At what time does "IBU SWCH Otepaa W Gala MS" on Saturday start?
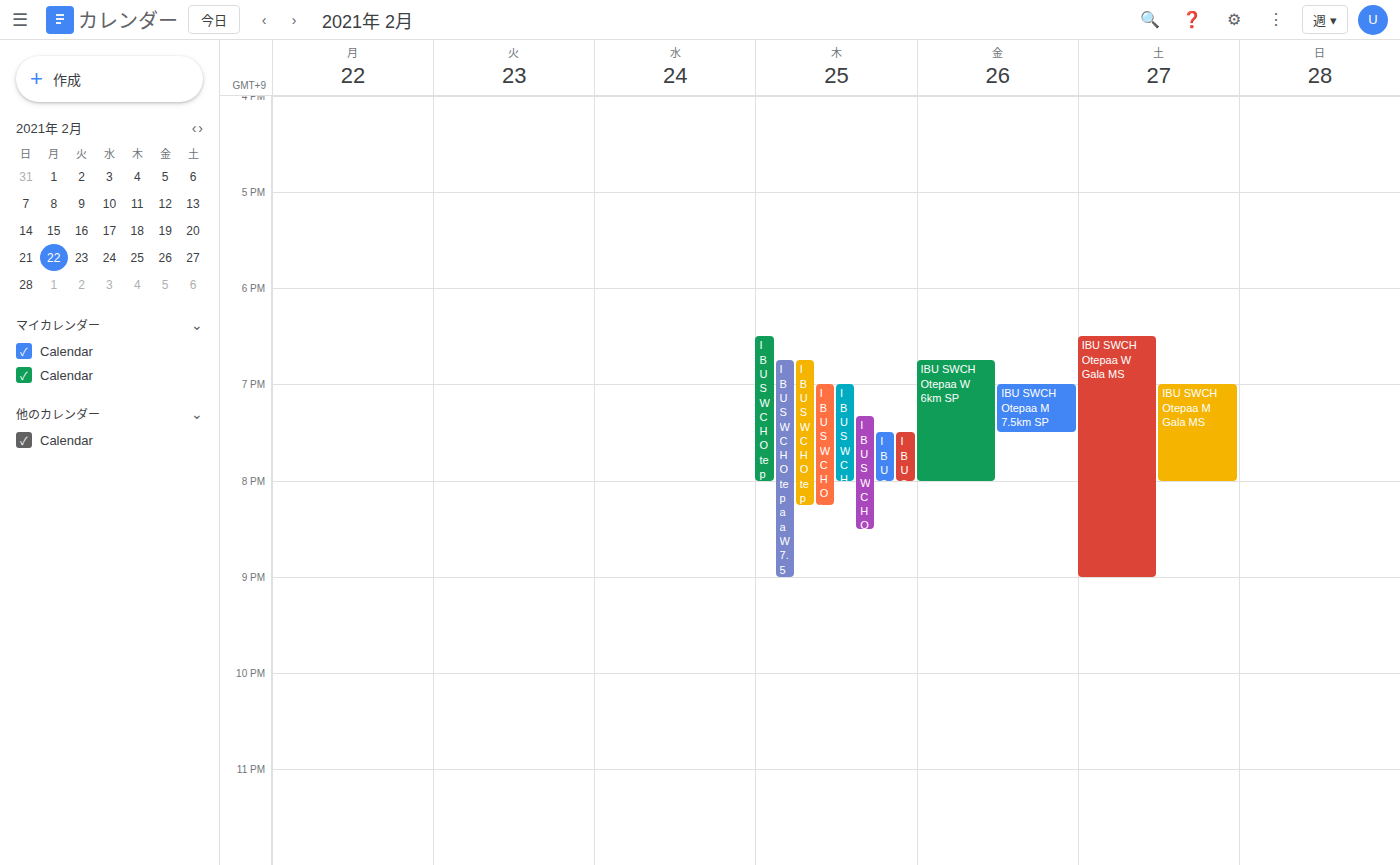
6:30 PM